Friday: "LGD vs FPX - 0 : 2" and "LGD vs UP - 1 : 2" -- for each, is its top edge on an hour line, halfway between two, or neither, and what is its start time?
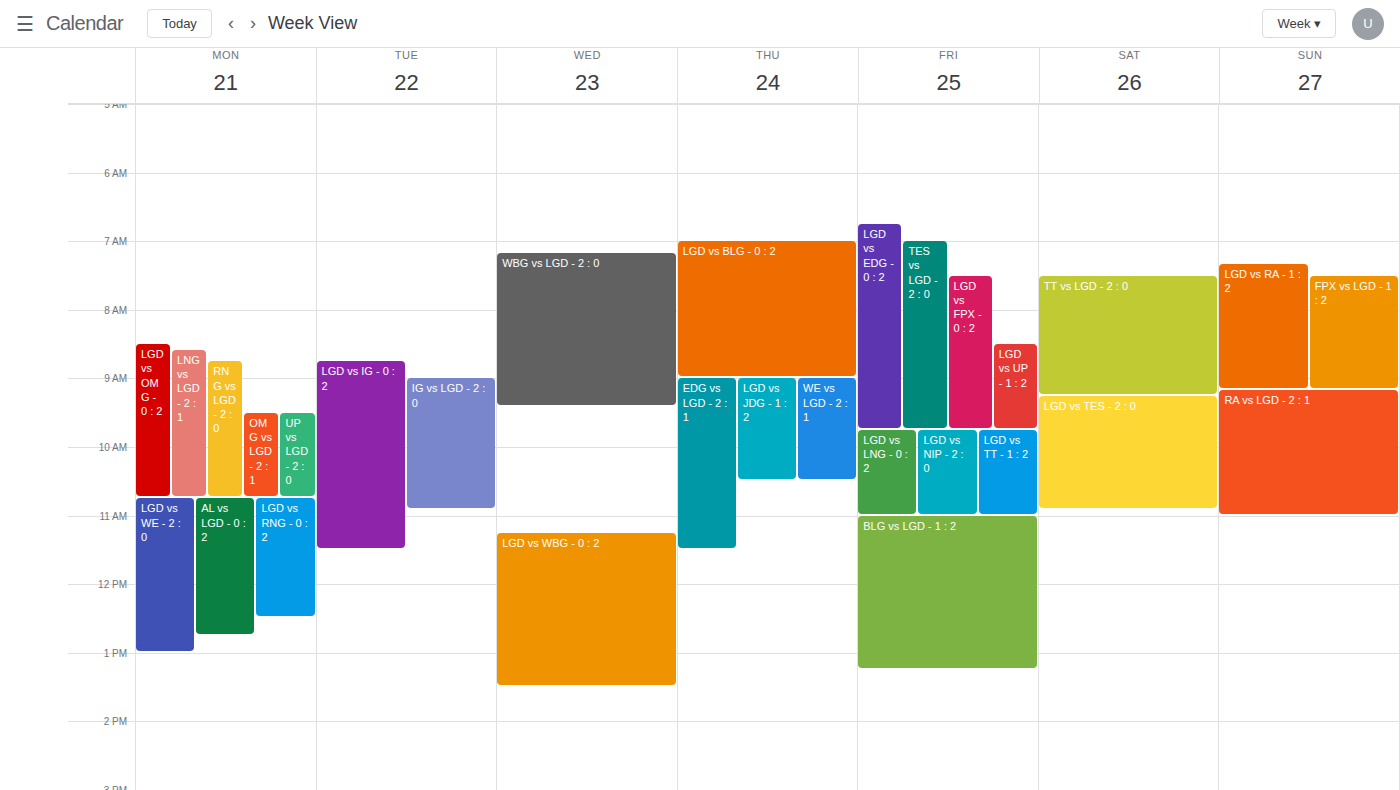
"LGD vs FPX - 0 : 2": 7:30 AM, halfway between the 7 AM and 8 AM lines. "LGD vs UP - 1 : 2": 8:30 AM, halfway between the 8 AM and 9 AM lines.